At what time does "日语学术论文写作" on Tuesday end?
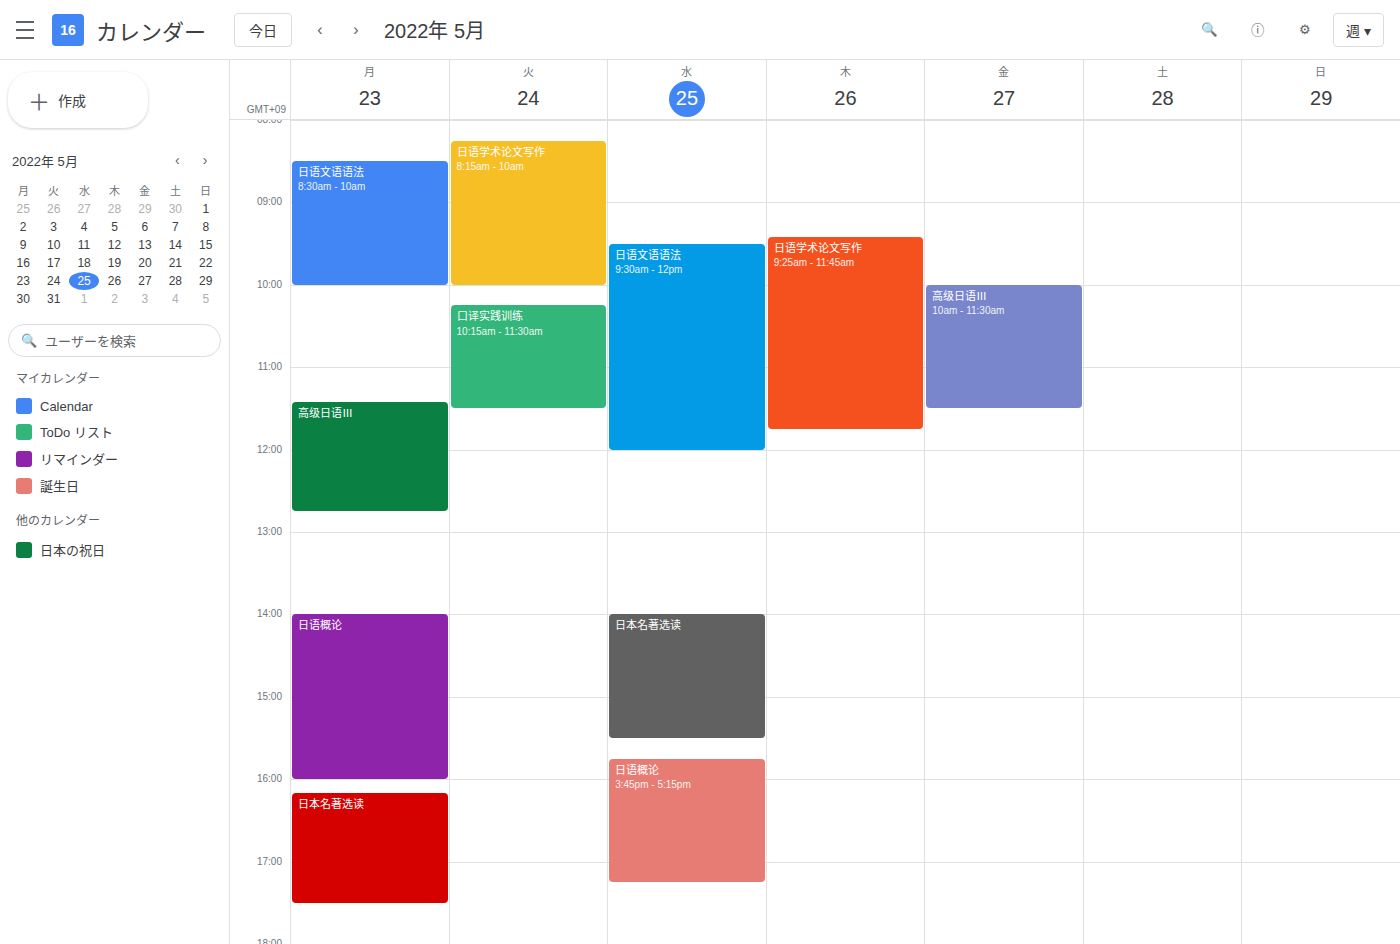
10:00 AM